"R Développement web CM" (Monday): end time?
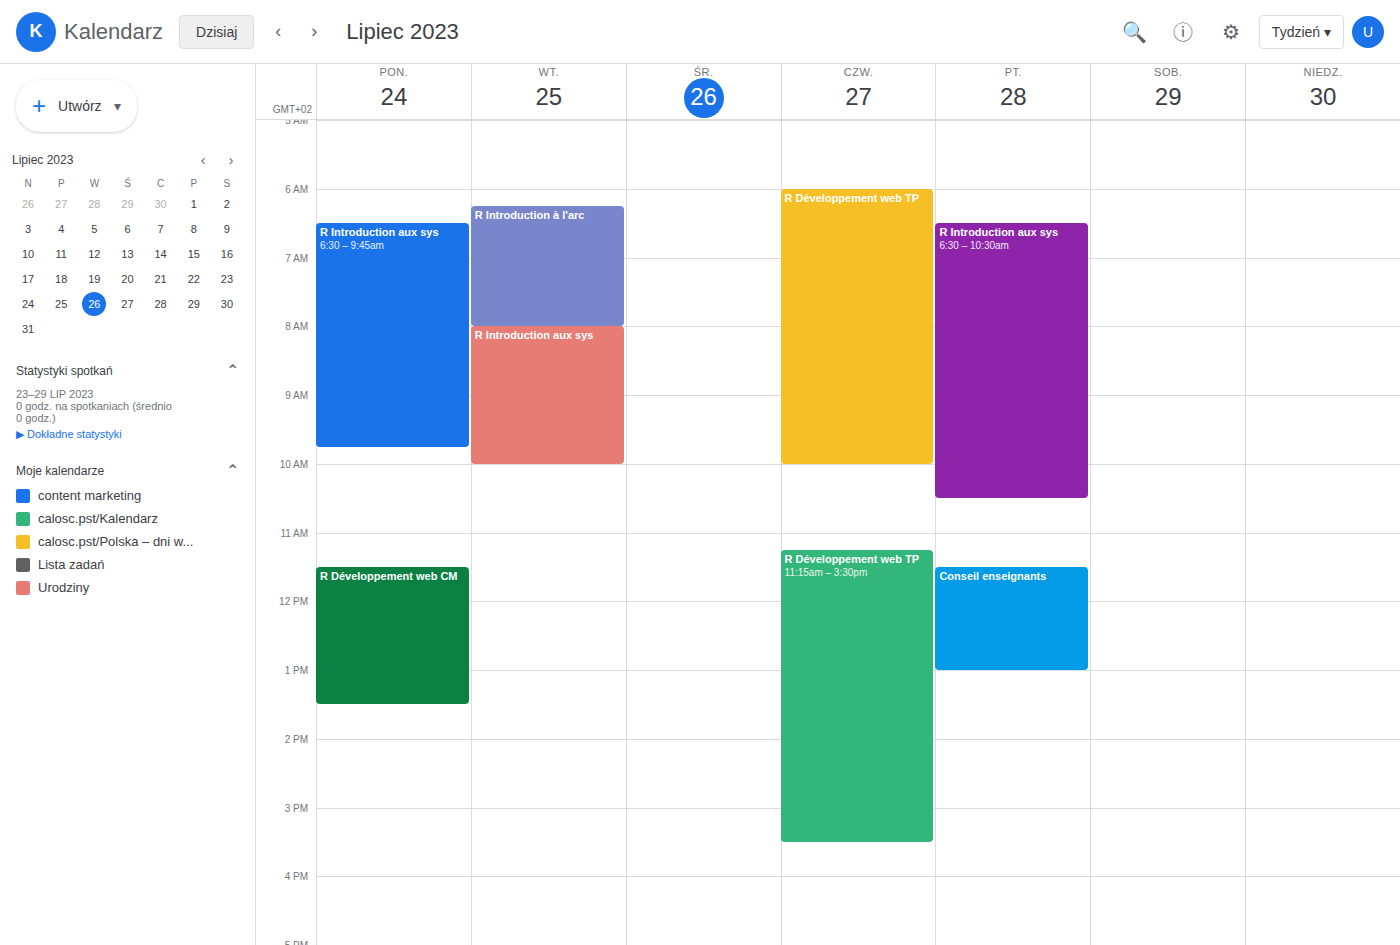
1:30 PM